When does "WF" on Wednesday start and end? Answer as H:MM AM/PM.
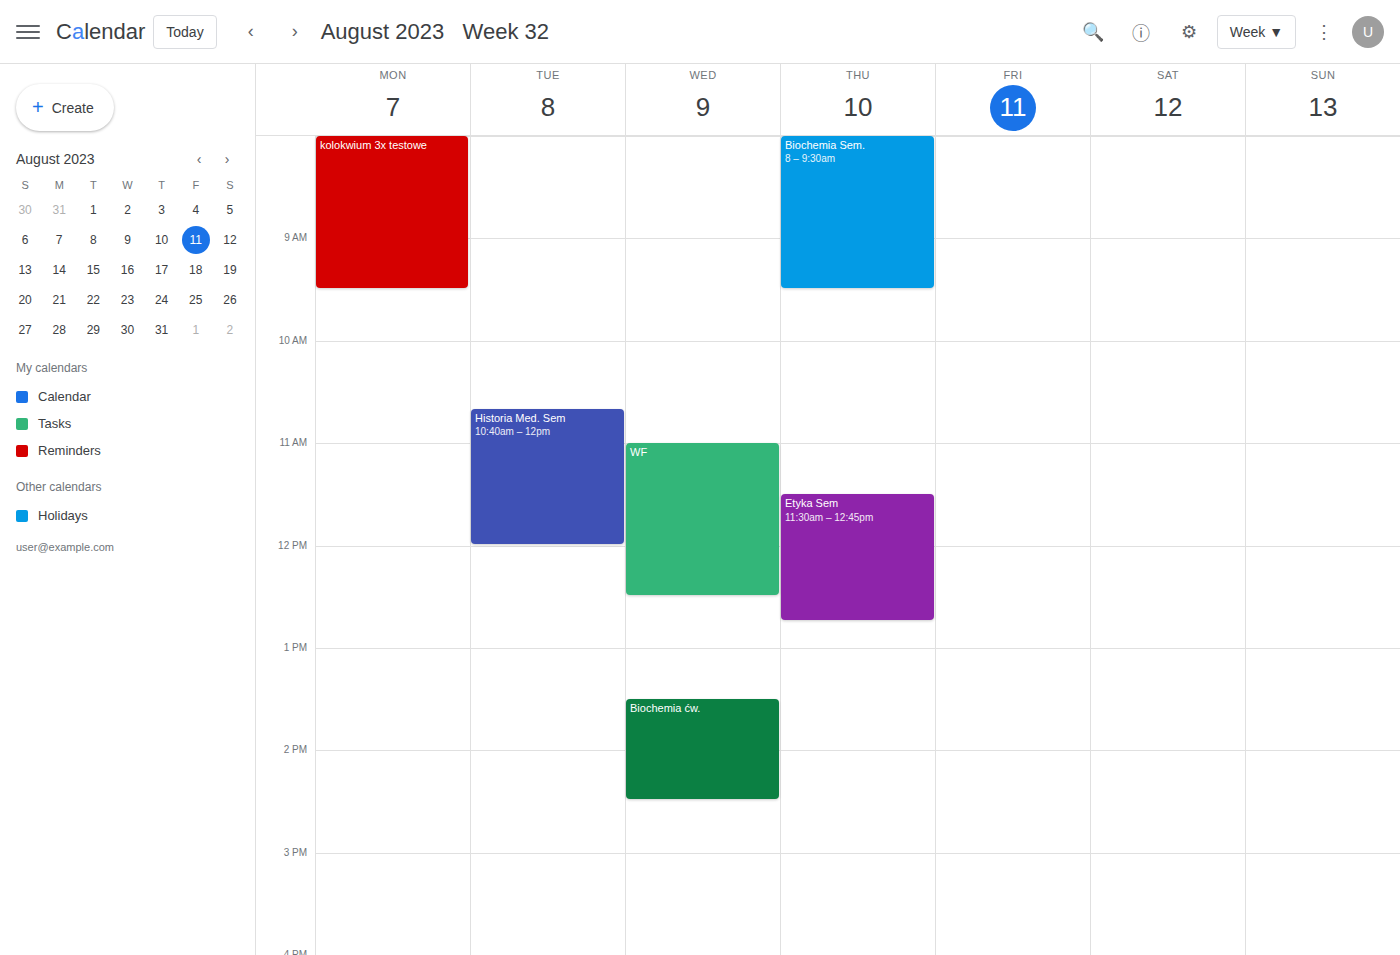
11:00 AM to 12:30 PM